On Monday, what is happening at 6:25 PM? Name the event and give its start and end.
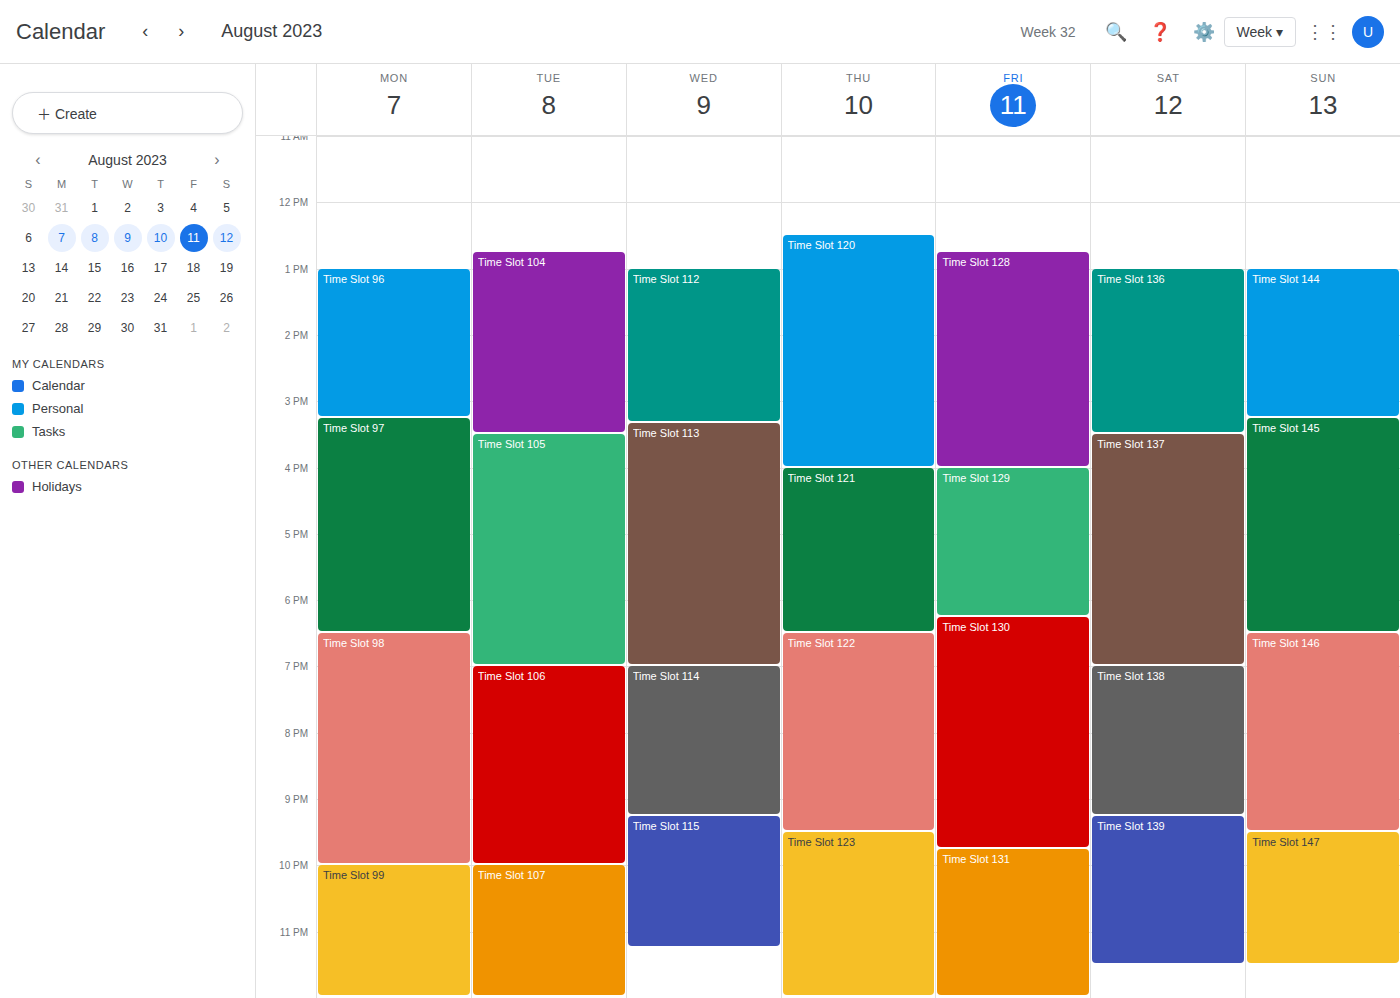
"Time Slot 97", 3:15 PM to 6:30 PM